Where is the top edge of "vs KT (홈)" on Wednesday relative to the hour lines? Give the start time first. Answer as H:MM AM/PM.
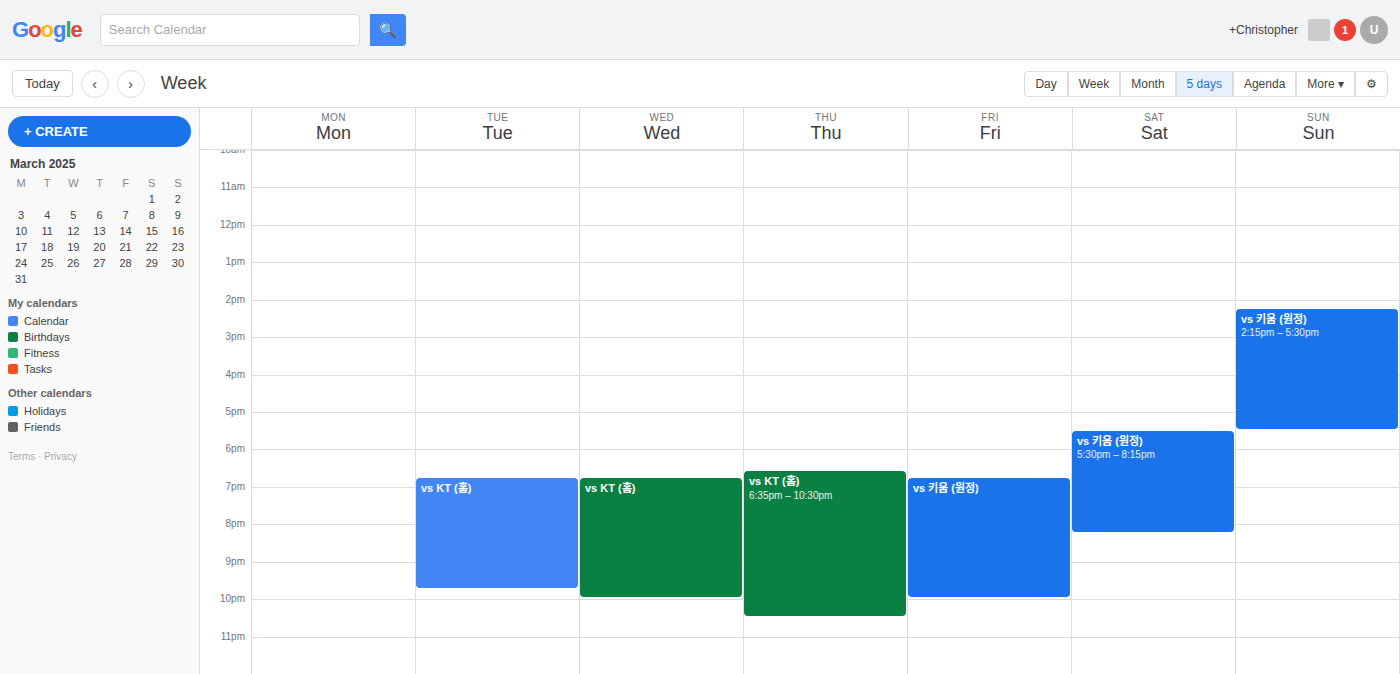
6:45 PM -- neither: three quarters of the way from the 6 PM line to the 7 PM line.